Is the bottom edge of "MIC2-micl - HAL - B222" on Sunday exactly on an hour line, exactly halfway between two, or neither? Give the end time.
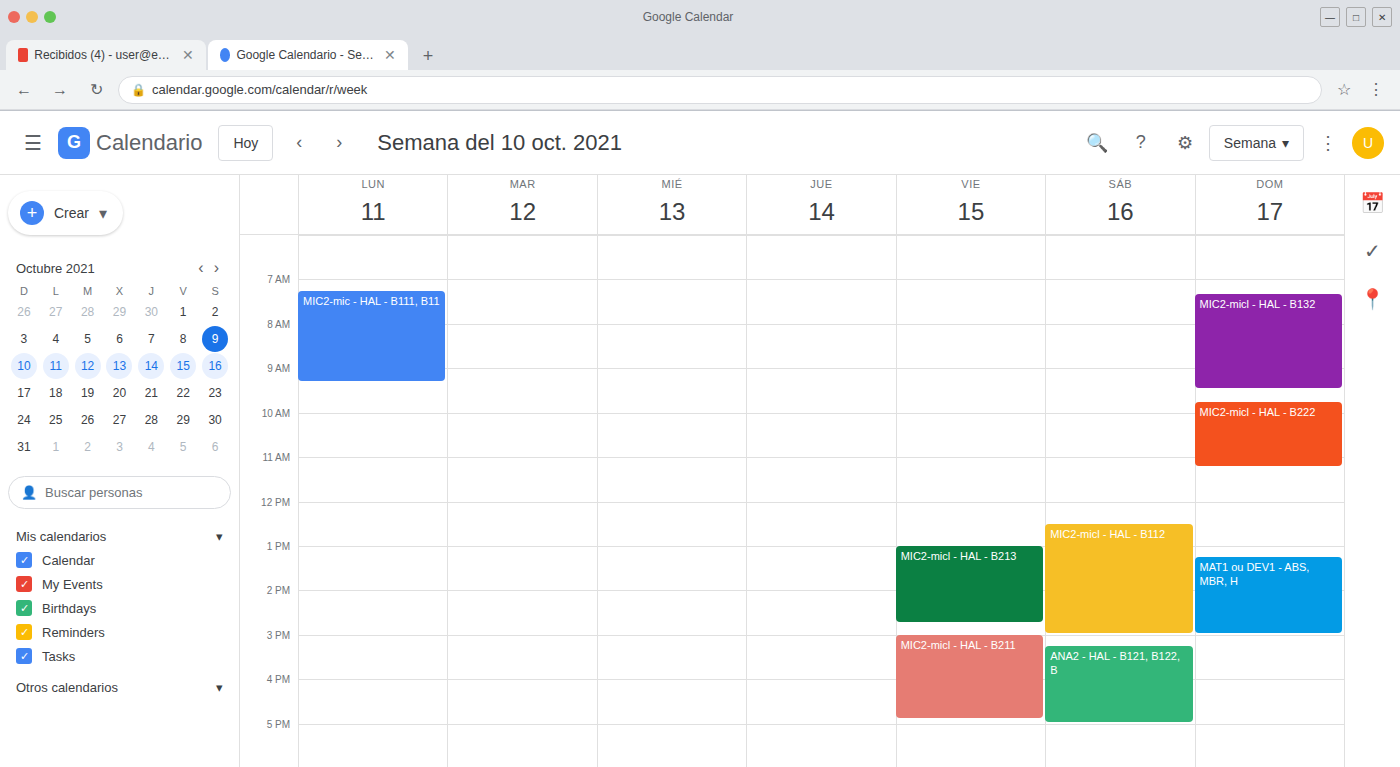
11:15 AM -- neither: a quarter of the way from the 11 AM line to the 12 PM line.